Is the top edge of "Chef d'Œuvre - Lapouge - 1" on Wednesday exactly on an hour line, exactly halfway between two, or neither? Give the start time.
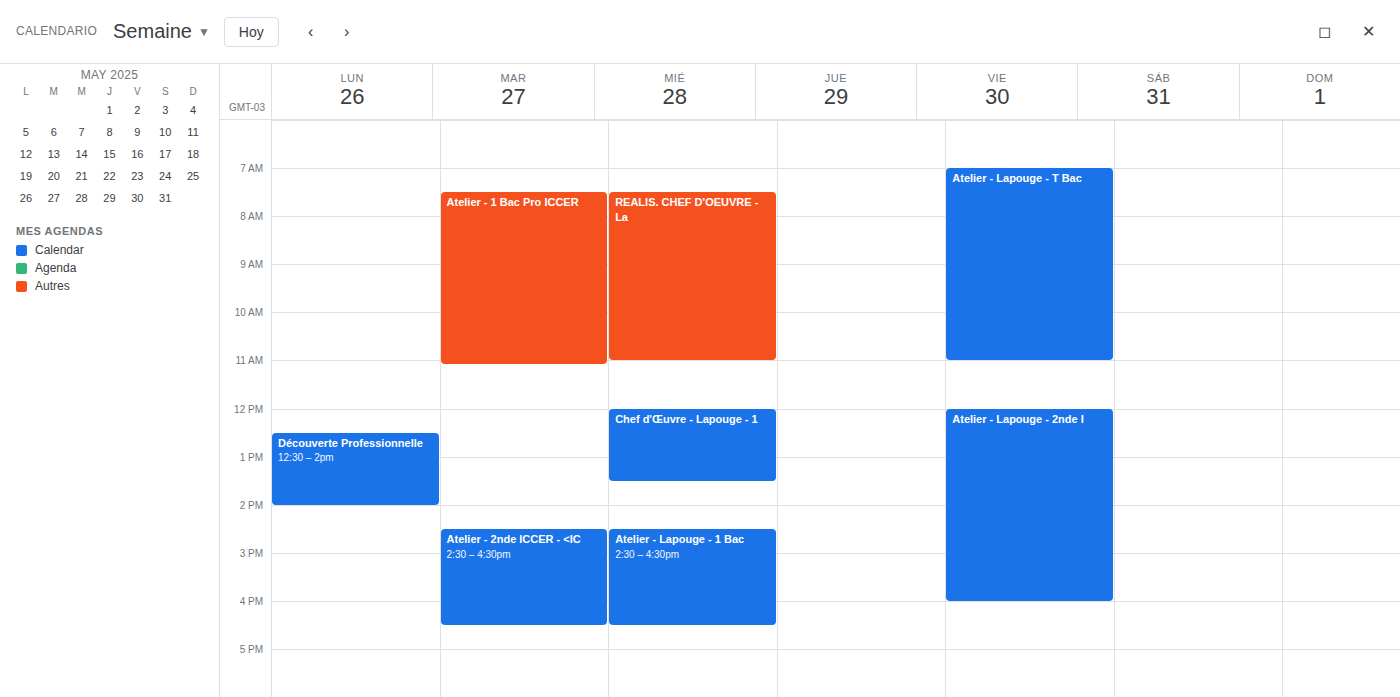
12:00 PM -- exactly on the 12 PM line.